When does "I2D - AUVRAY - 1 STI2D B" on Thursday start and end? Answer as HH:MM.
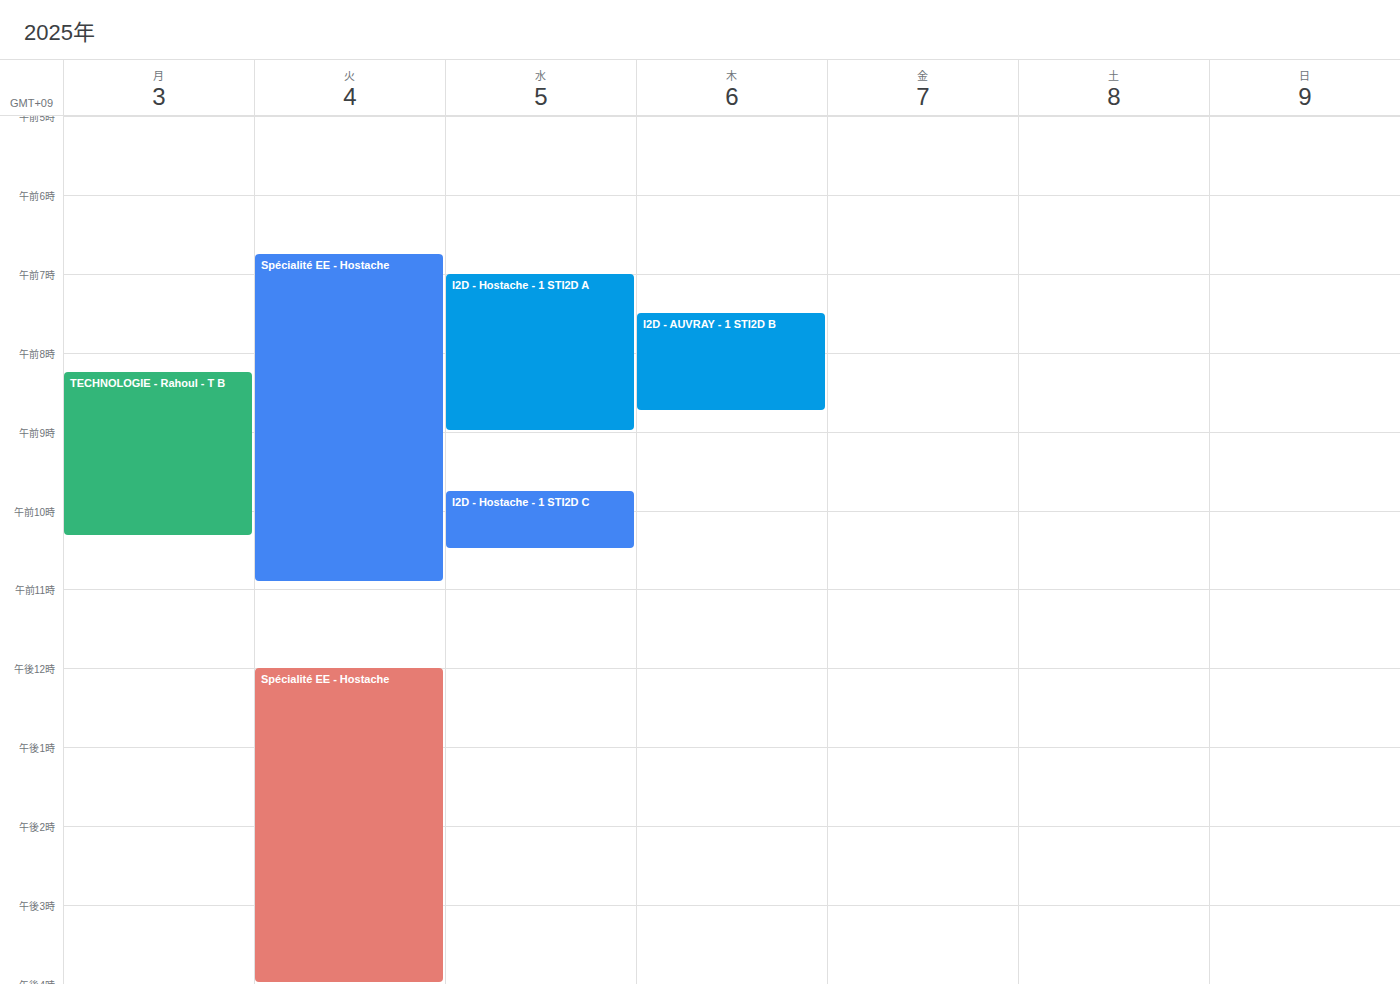
07:30 to 08:45